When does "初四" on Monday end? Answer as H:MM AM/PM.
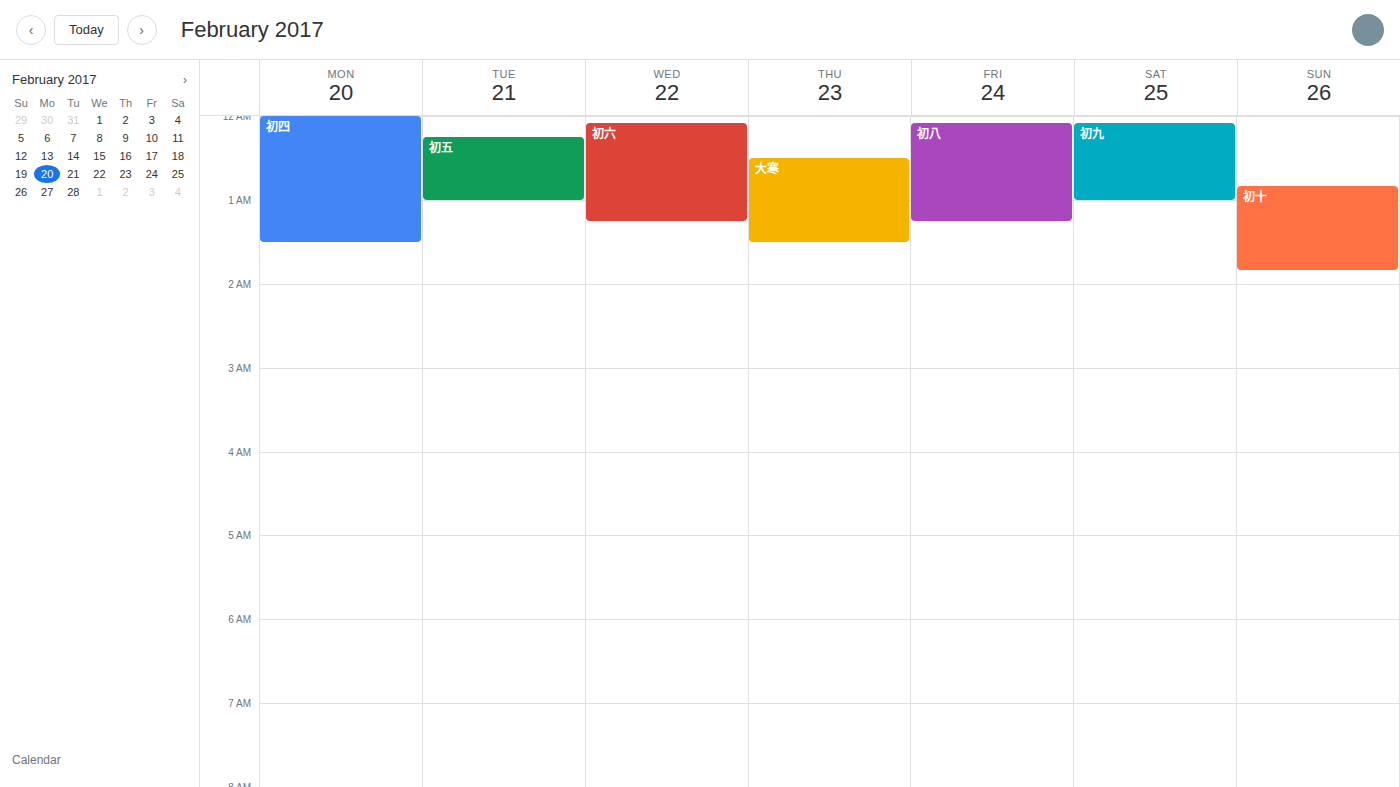
1:30 AM